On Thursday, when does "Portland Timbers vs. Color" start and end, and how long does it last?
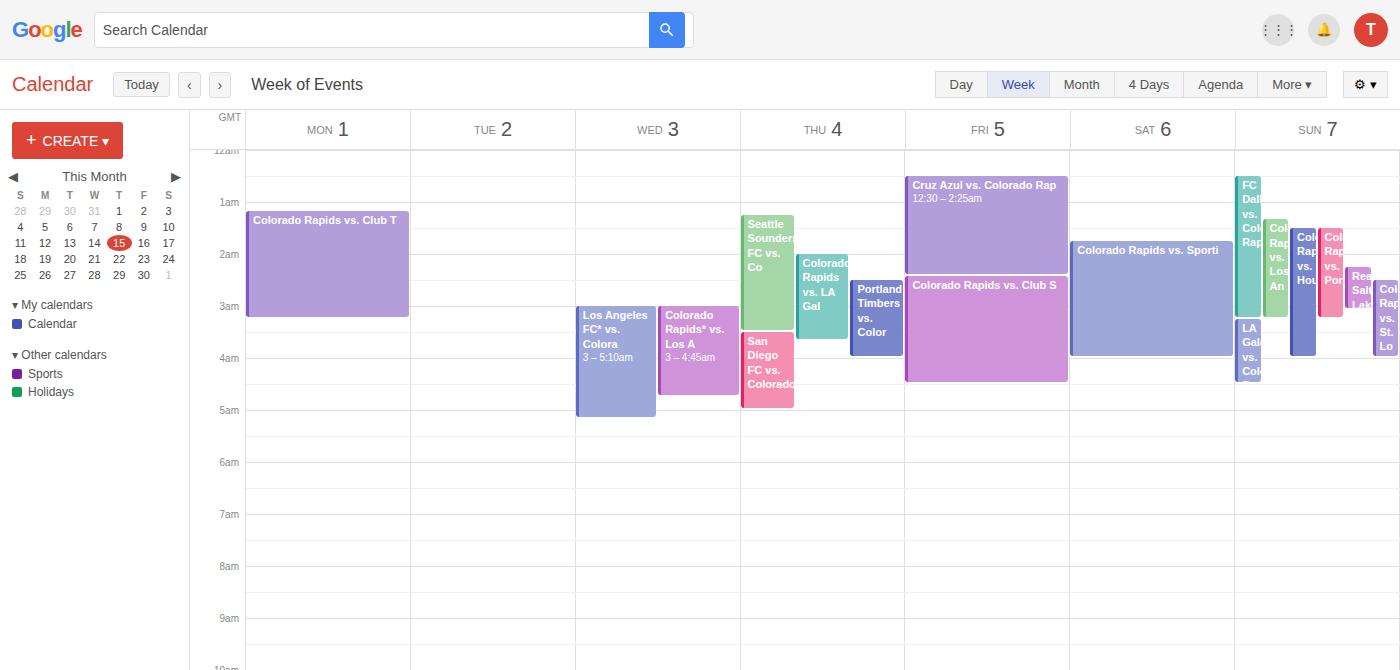
02:30 to 04:00, 1 hour 30 minutes